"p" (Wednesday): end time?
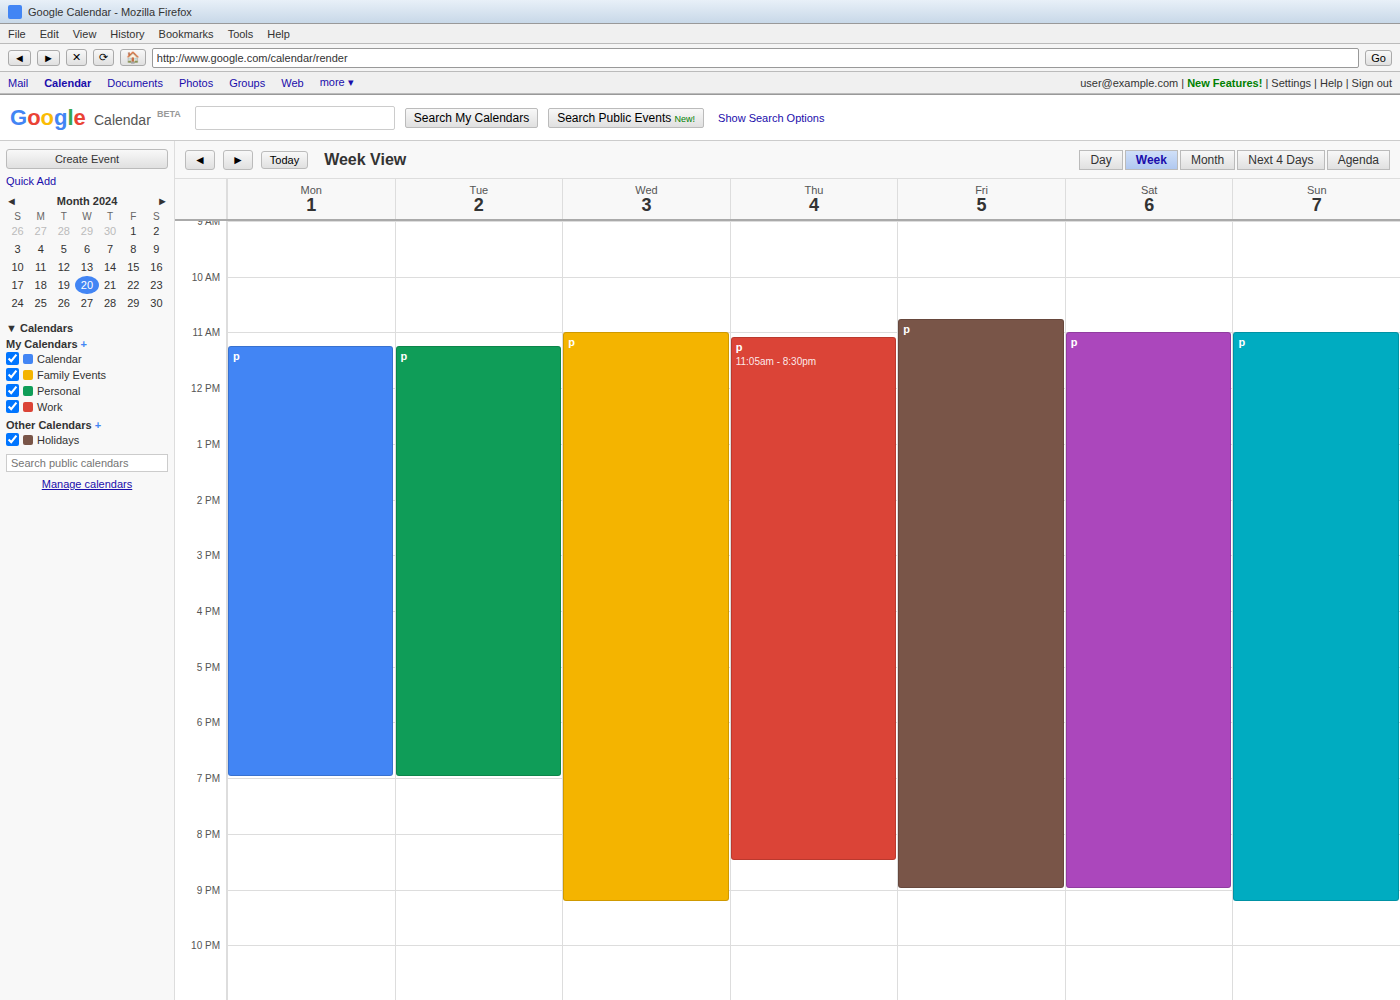
9:15 PM